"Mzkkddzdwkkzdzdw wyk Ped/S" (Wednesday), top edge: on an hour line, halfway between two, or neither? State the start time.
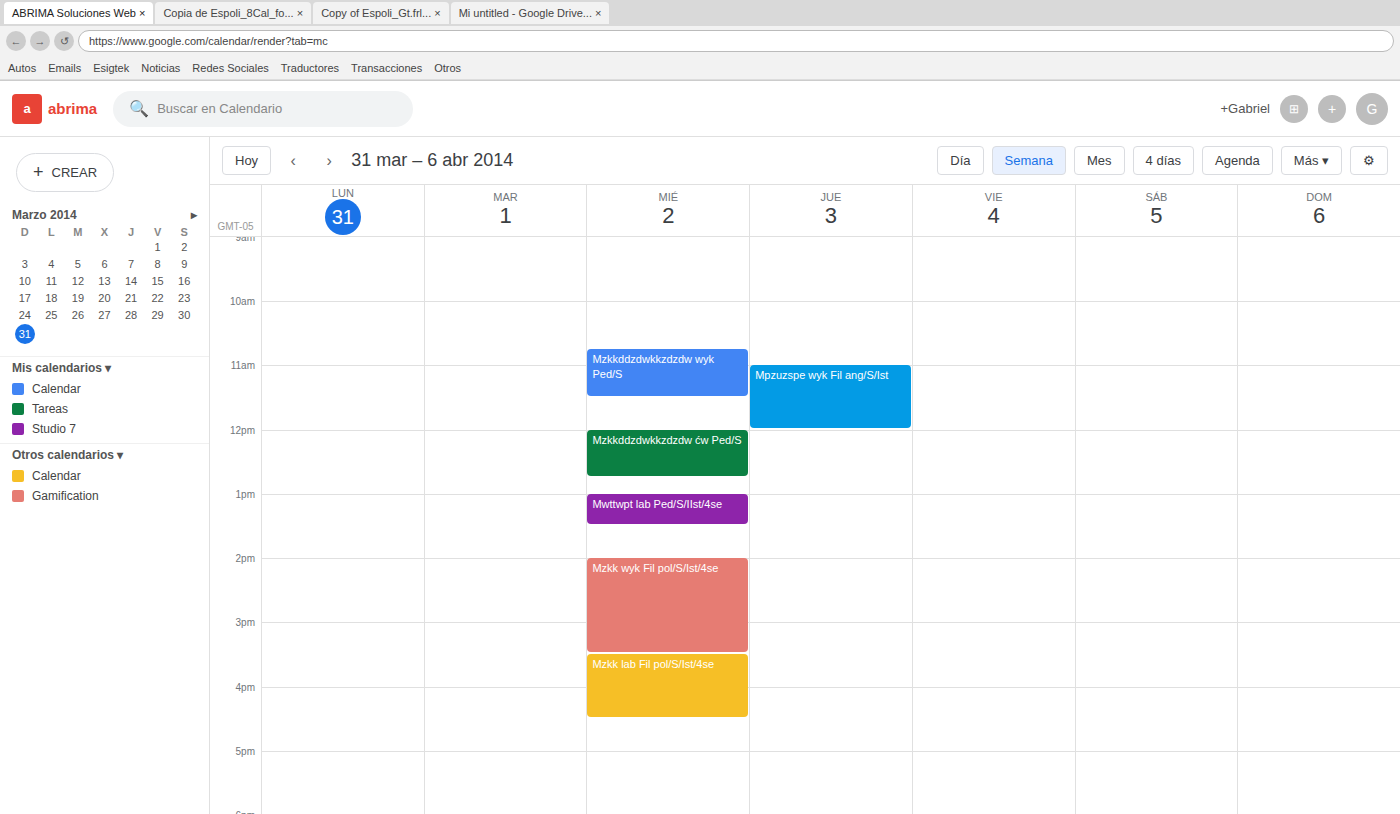
10:45 AM -- neither: three quarters of the way from the 10 AM line to the 11 AM line.